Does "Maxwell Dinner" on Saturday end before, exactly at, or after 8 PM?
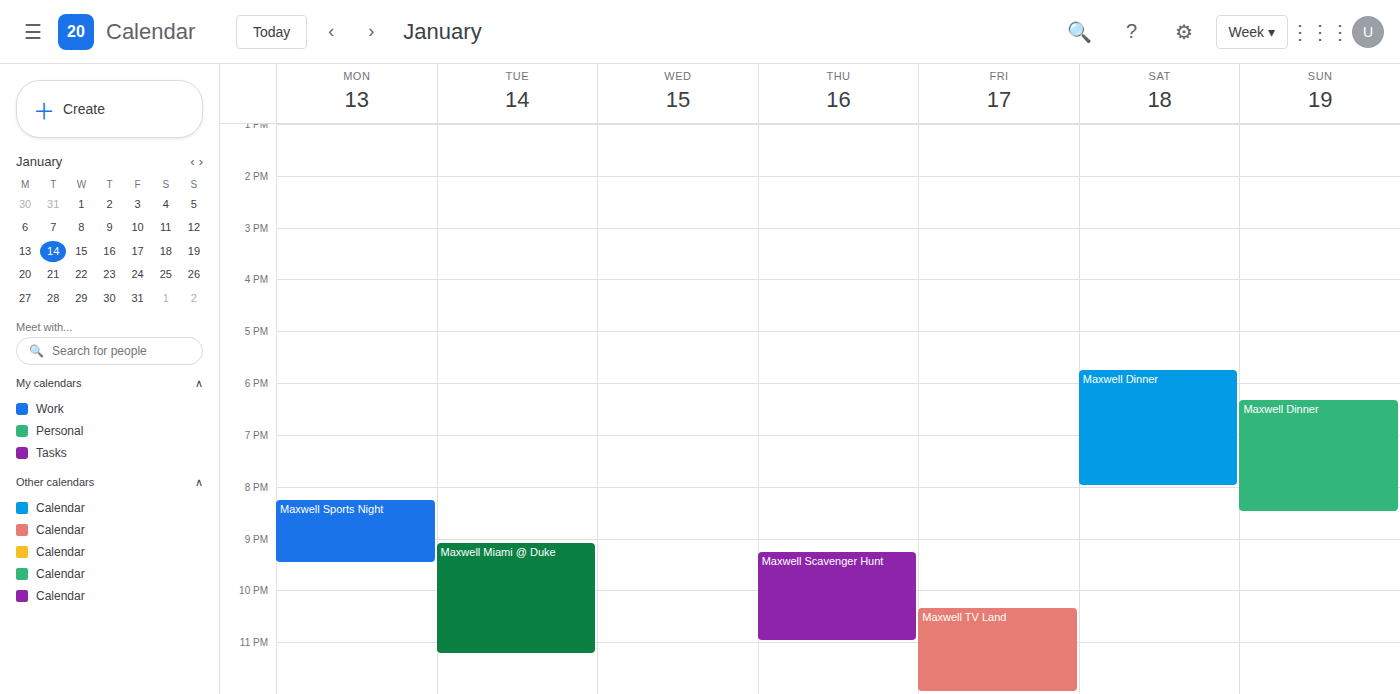
8:00 PM -- exactly at 8 PM, on the 8 PM line.